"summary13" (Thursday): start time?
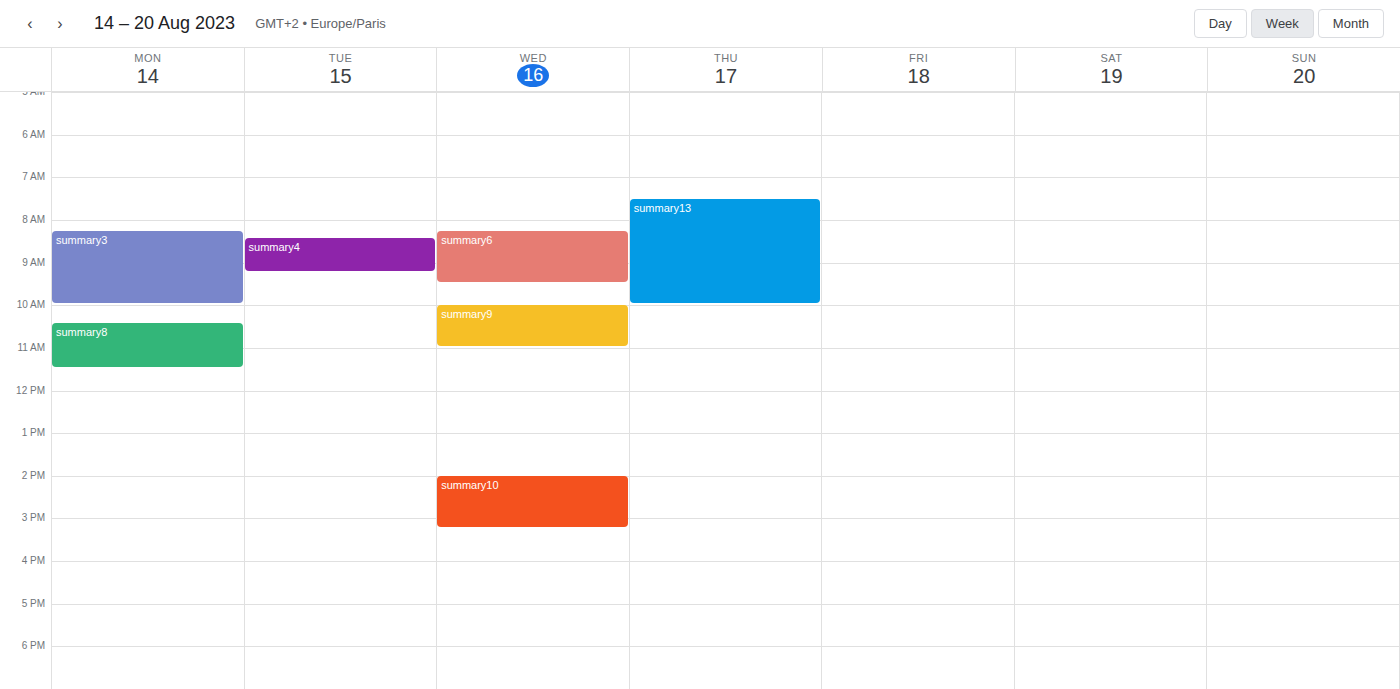
07:30